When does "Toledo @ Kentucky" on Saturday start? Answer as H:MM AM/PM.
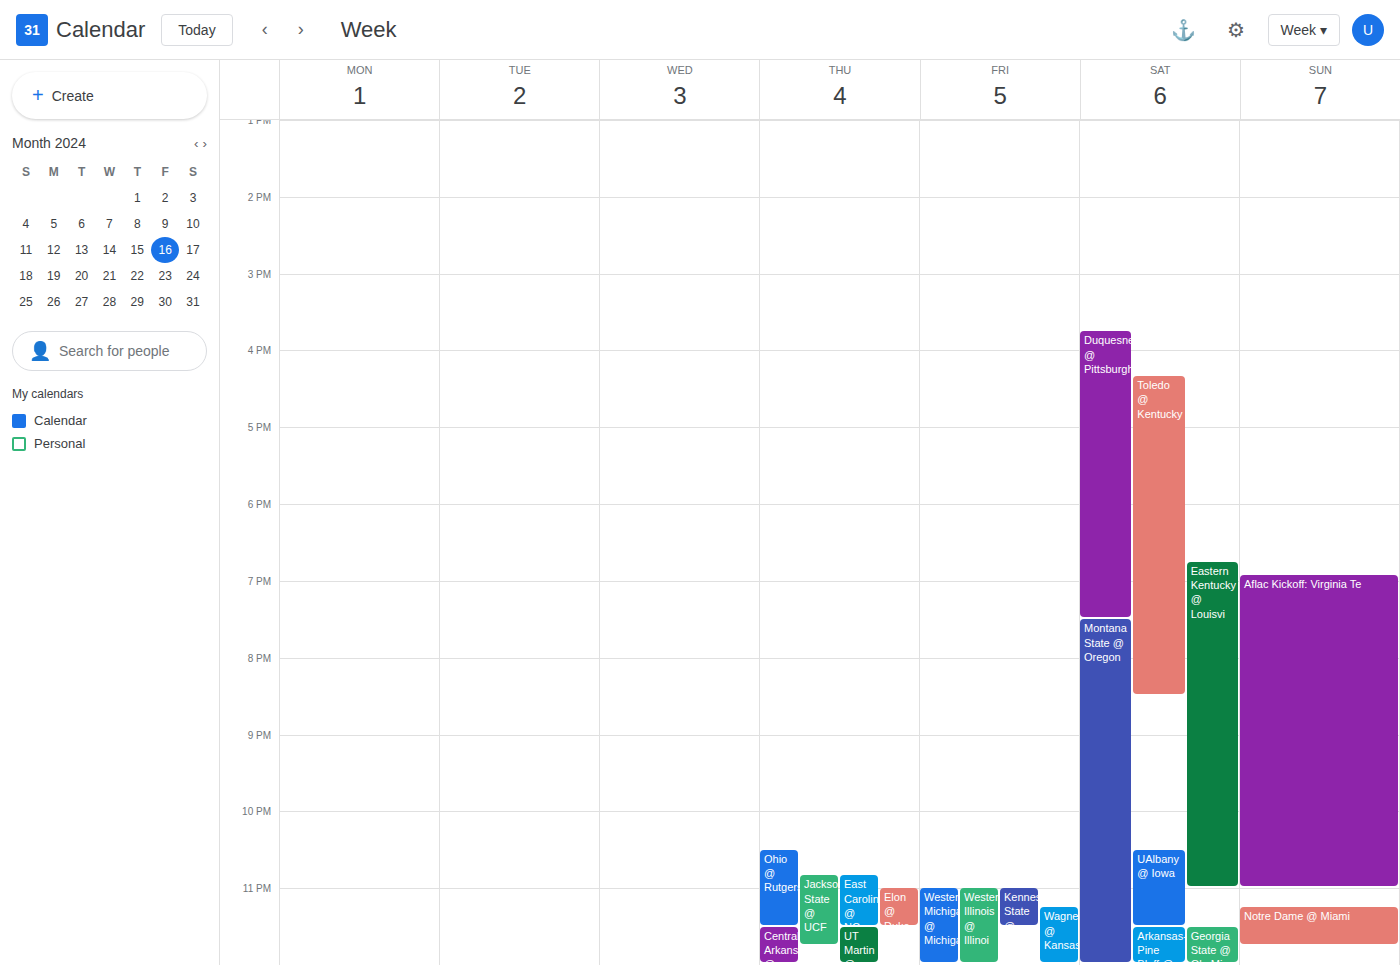
4:20 PM